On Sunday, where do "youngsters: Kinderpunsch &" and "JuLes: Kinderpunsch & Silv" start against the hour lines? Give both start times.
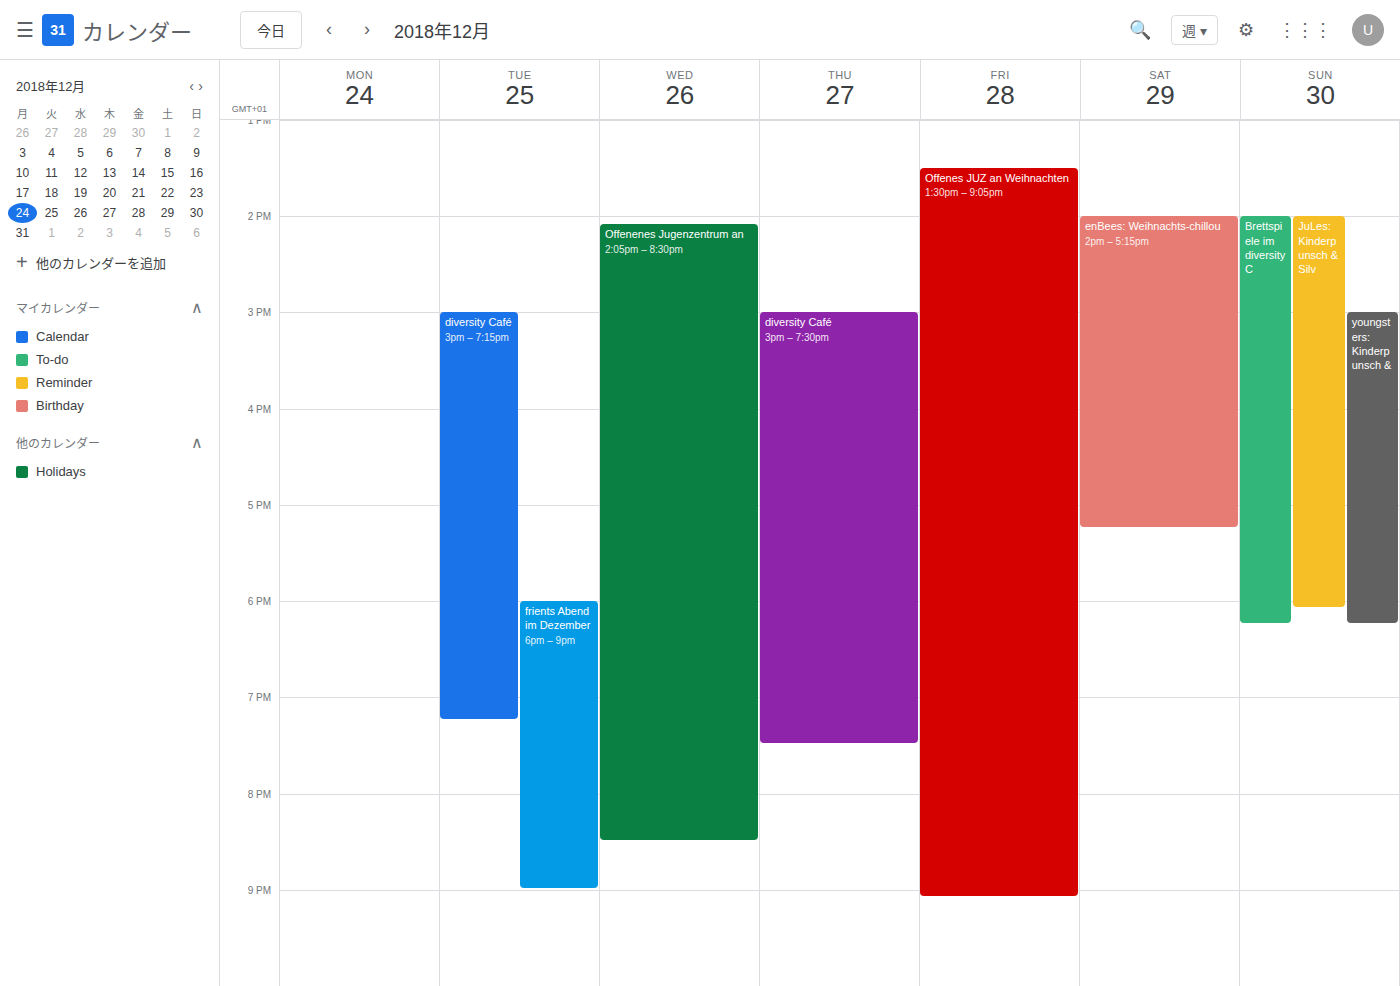
"youngsters: Kinderpunsch &": 3:00 PM, exactly on the 3 PM line. "JuLes: Kinderpunsch & Silv": 2:00 PM, exactly on the 2 PM line.